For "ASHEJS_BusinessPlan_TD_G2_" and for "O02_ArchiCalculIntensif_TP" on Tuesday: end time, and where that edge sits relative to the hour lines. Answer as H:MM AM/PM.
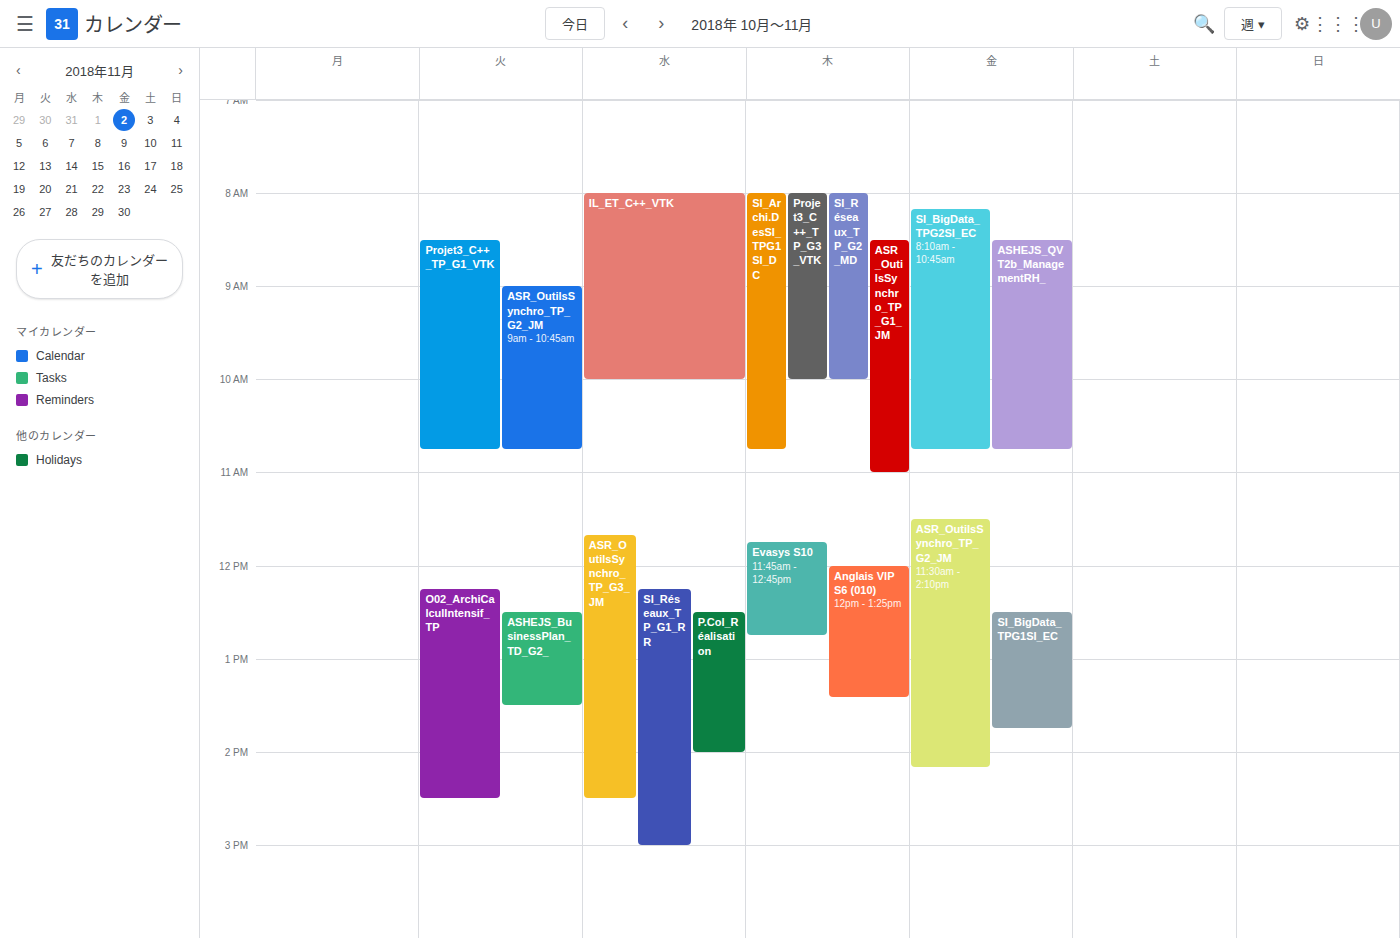
"ASHEJS_BusinessPlan_TD_G2_": 1:30 PM, halfway between the 1 PM and 2 PM lines. "O02_ArchiCalculIntensif_TP": 2:30 PM, halfway between the 2 PM and 3 PM lines.